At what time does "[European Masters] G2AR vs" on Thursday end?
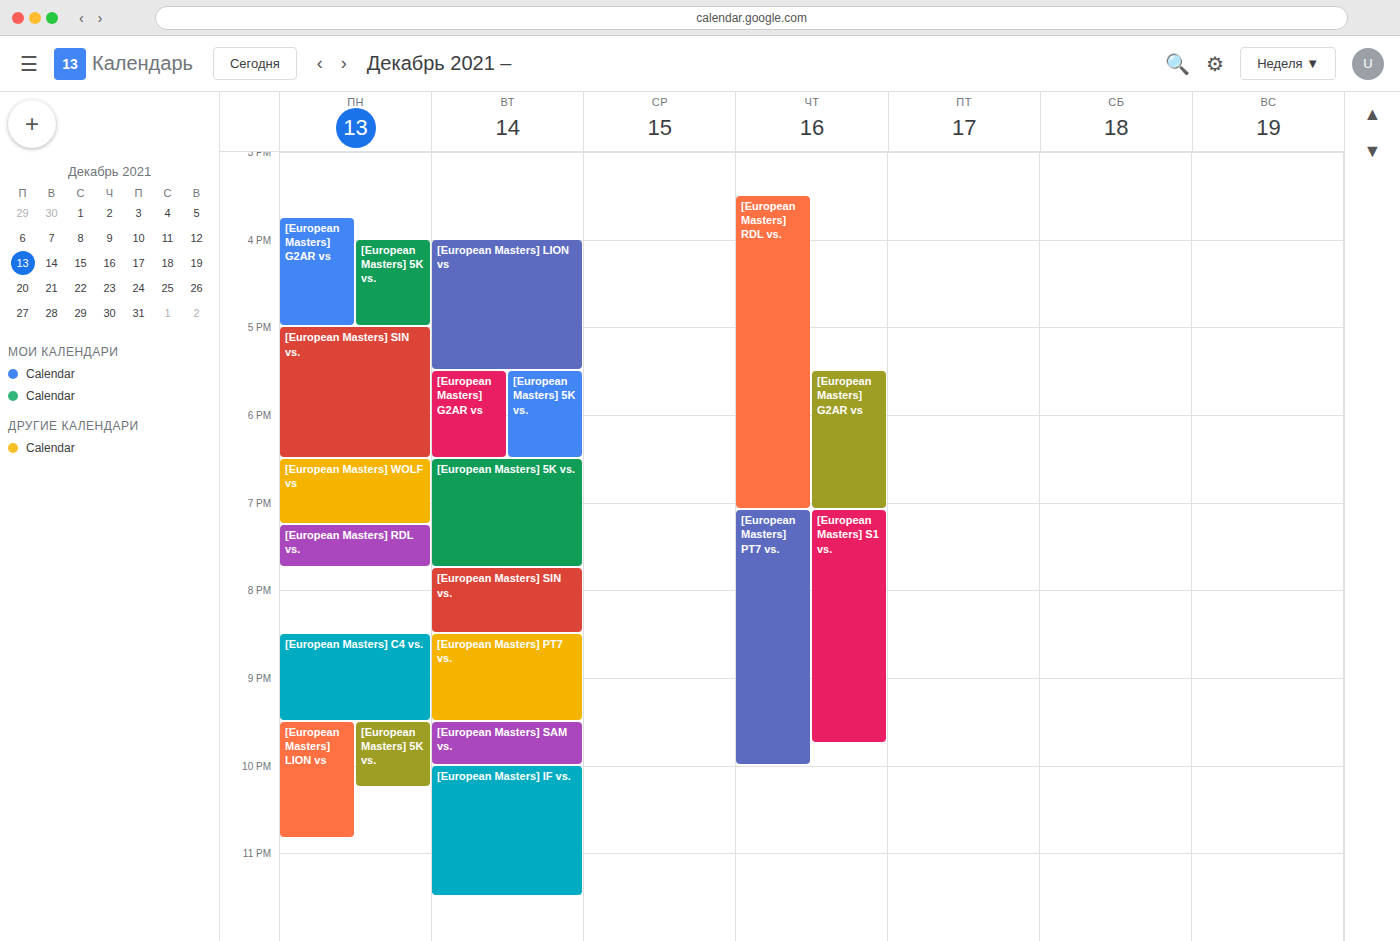
7:05 PM